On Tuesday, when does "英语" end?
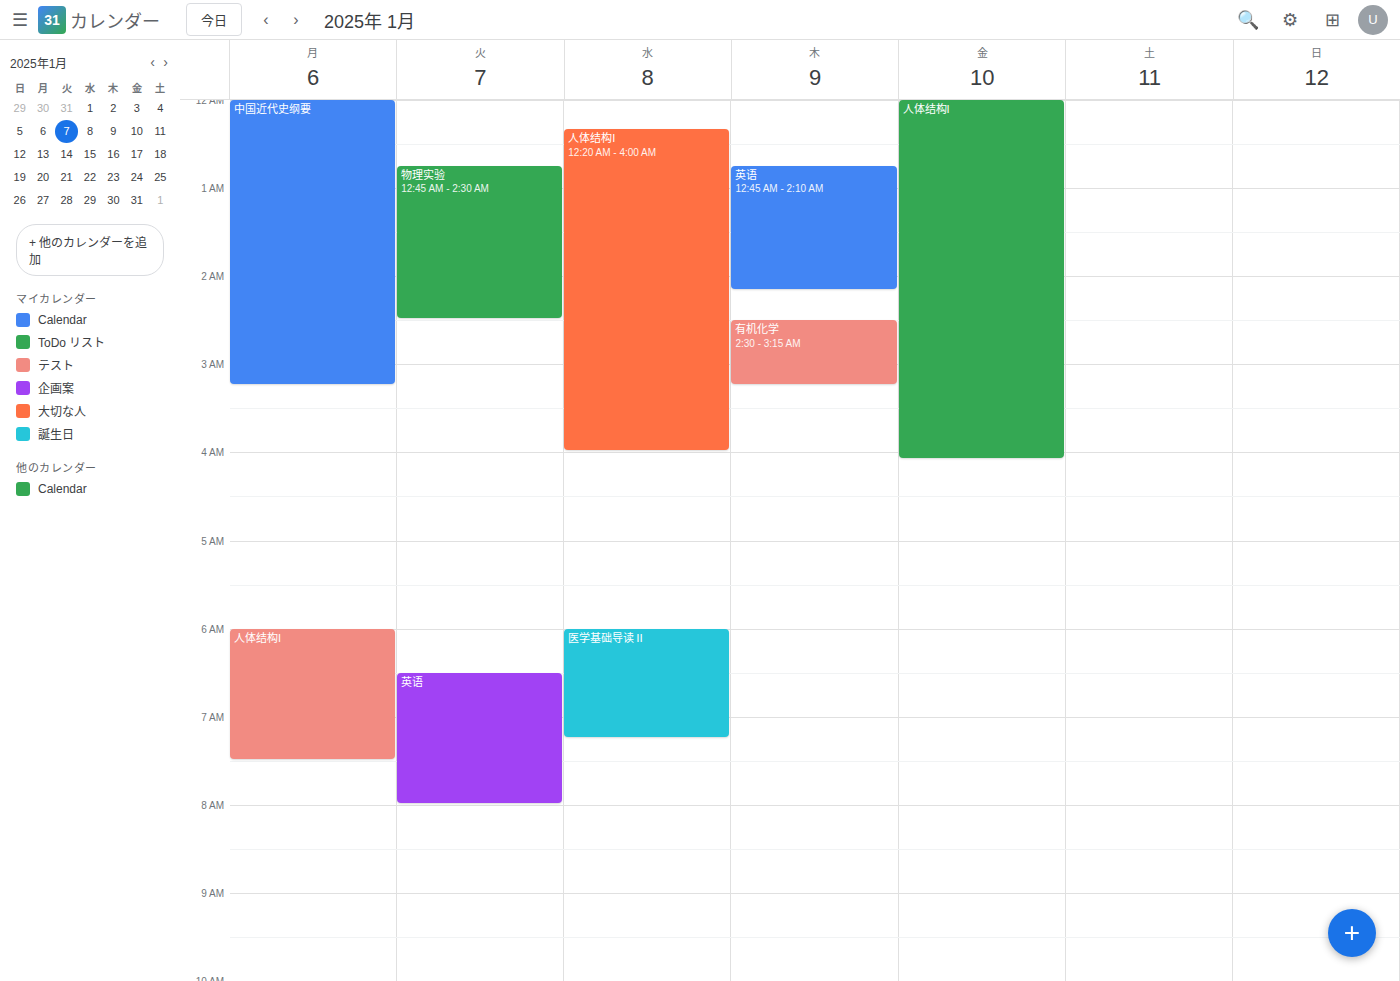
8:00 AM